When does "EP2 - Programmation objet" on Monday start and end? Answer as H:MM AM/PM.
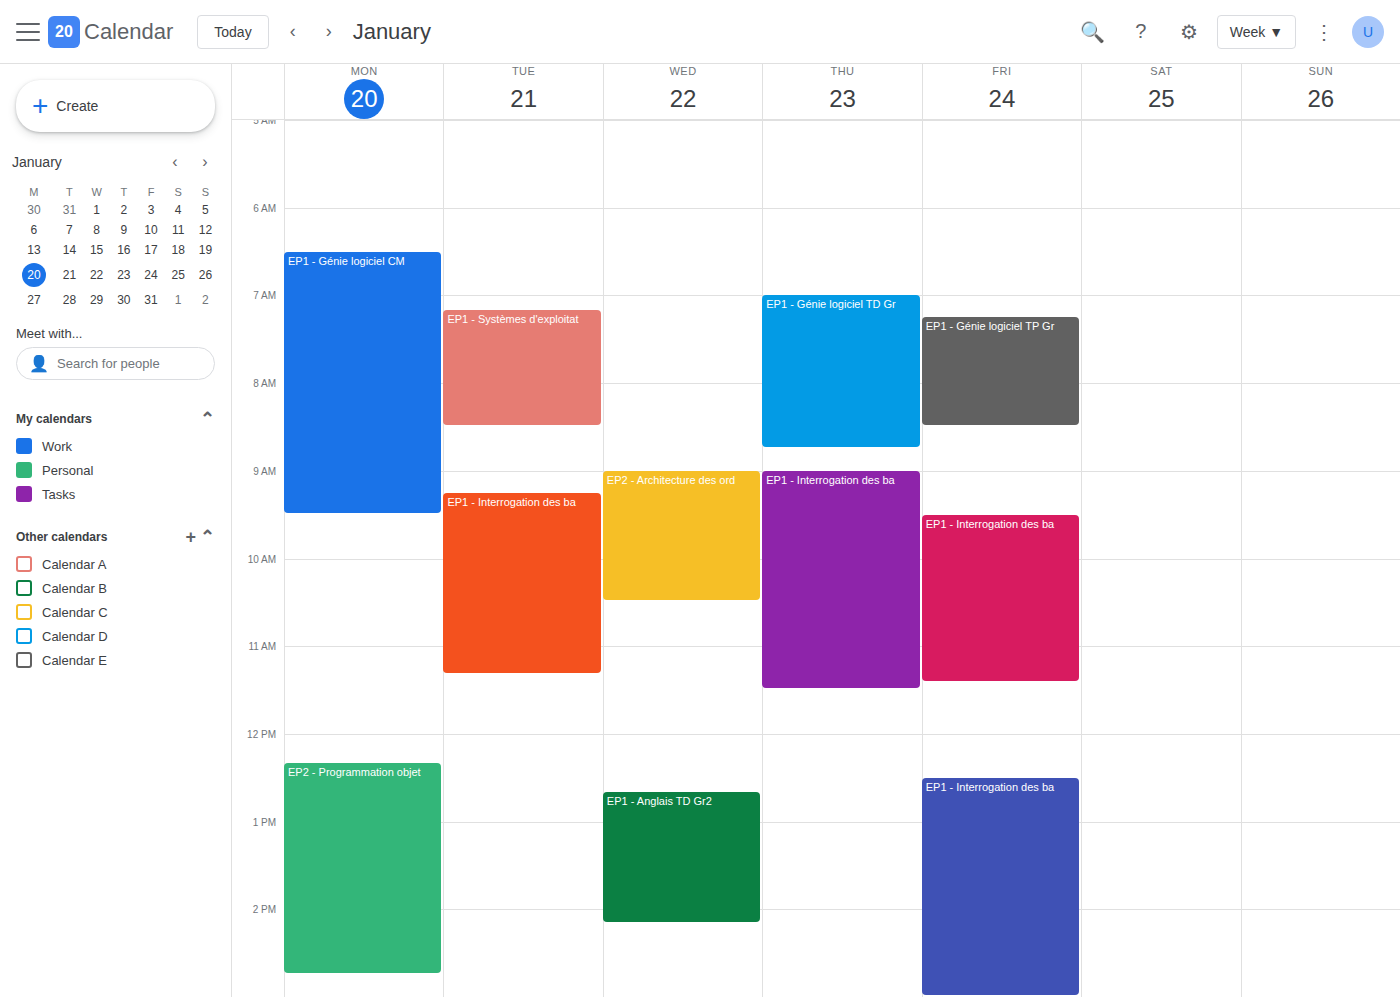
12:20 PM to 2:45 PM